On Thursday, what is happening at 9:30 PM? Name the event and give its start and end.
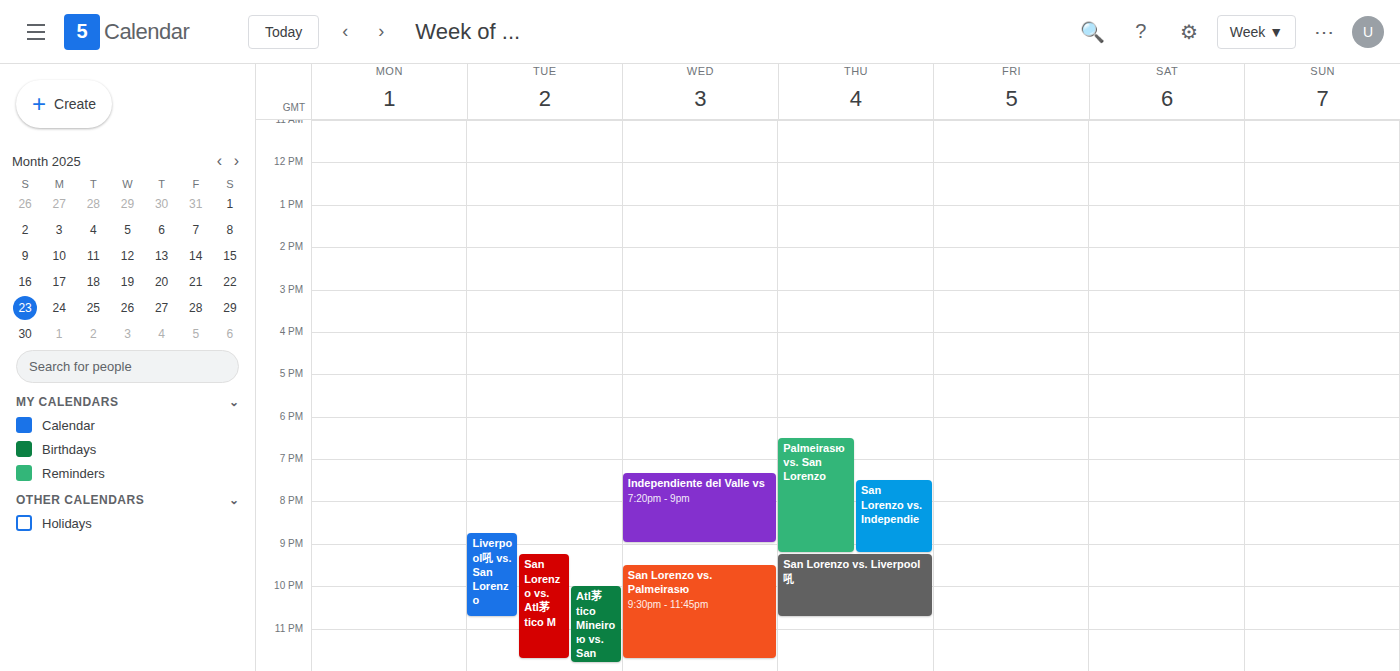
"San Lorenzo vs. Liverpool吼", 9:15 PM to 10:45 PM